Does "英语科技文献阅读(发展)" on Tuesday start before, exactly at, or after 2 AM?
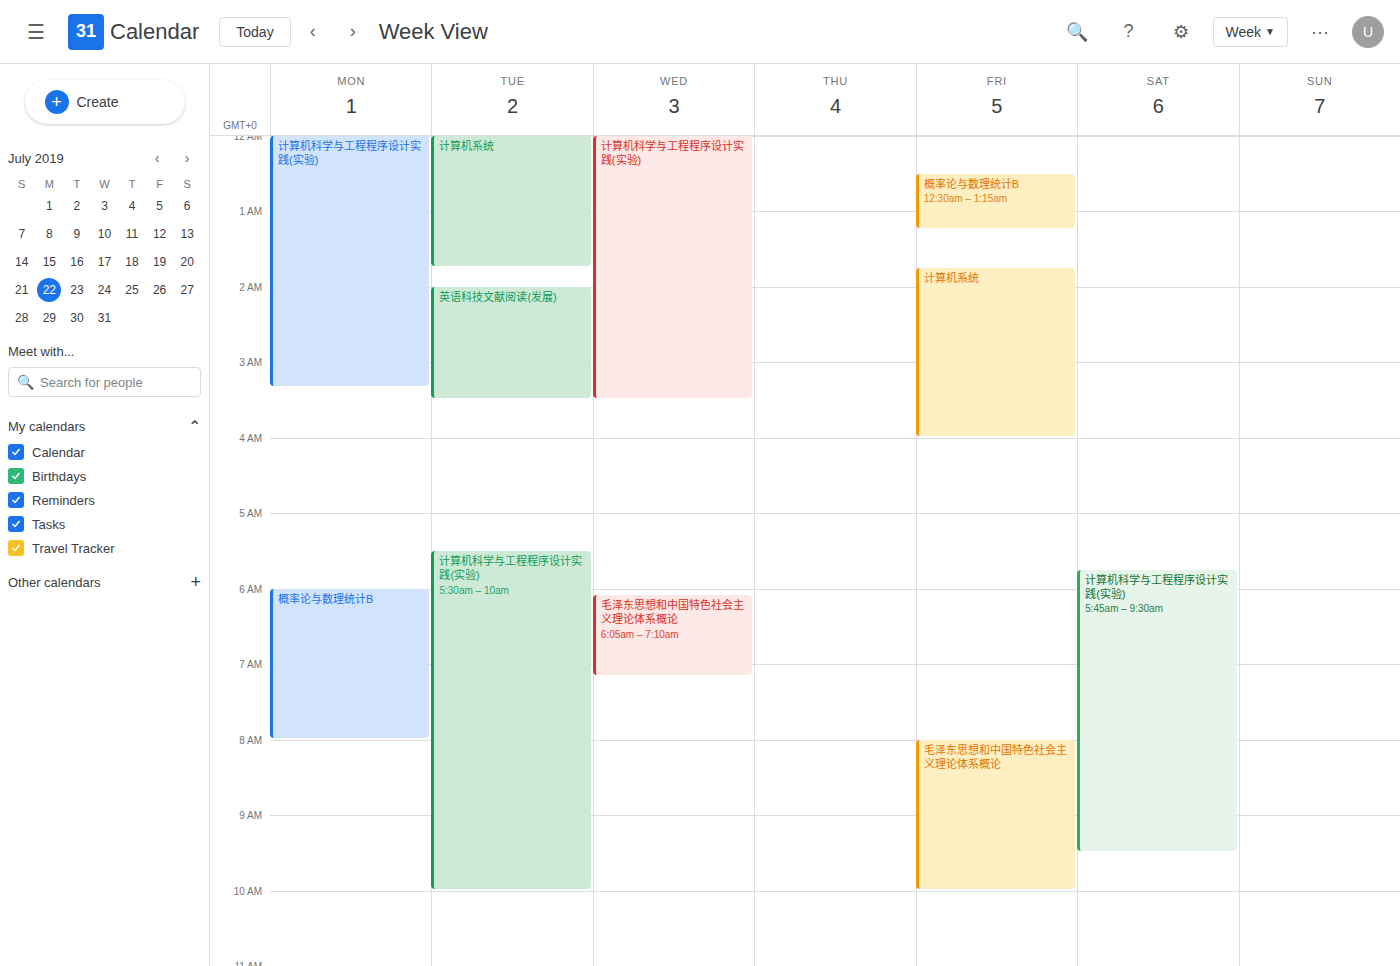
2:00 AM -- exactly at 2 AM, on the 2 AM line.